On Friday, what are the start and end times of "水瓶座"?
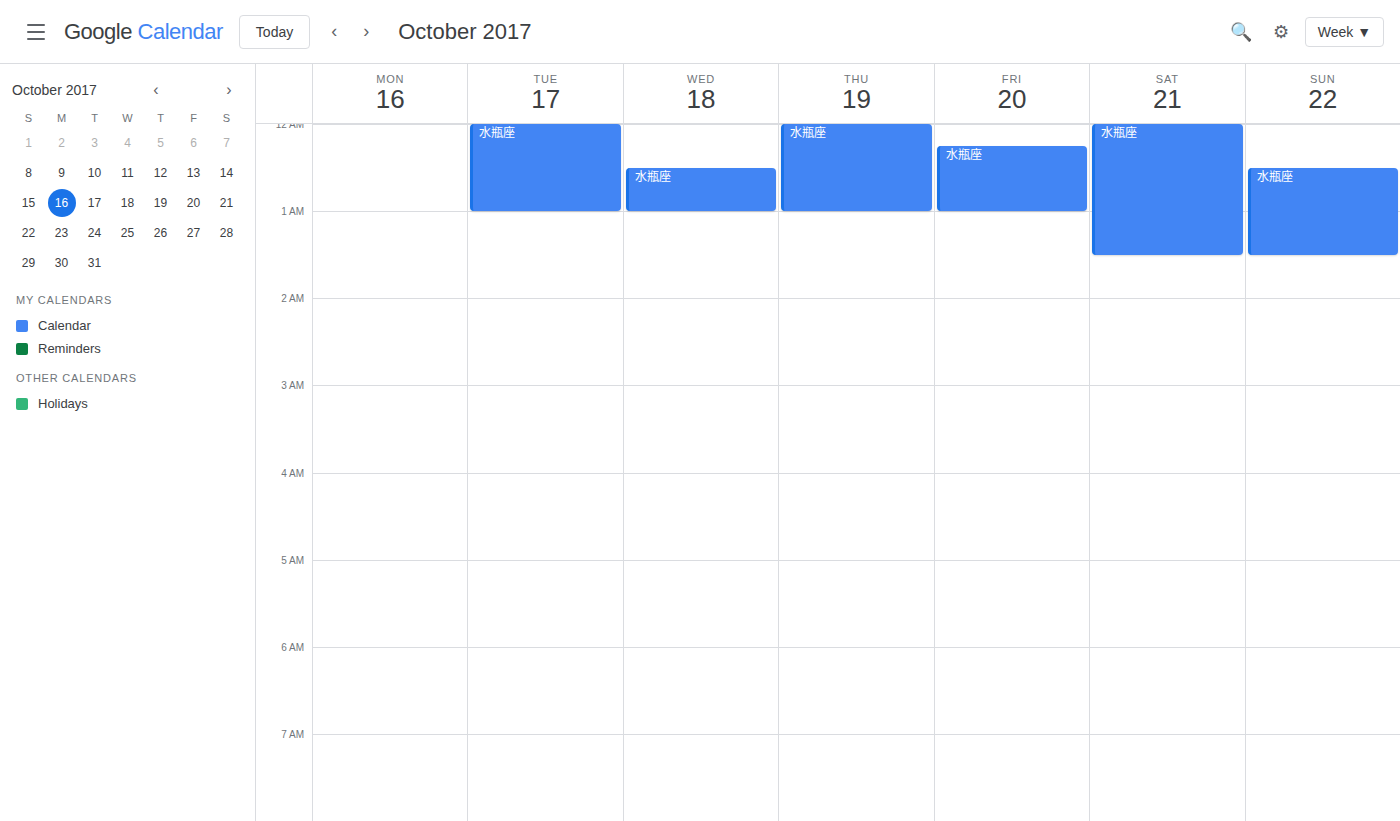
12:15 AM to 1:00 AM